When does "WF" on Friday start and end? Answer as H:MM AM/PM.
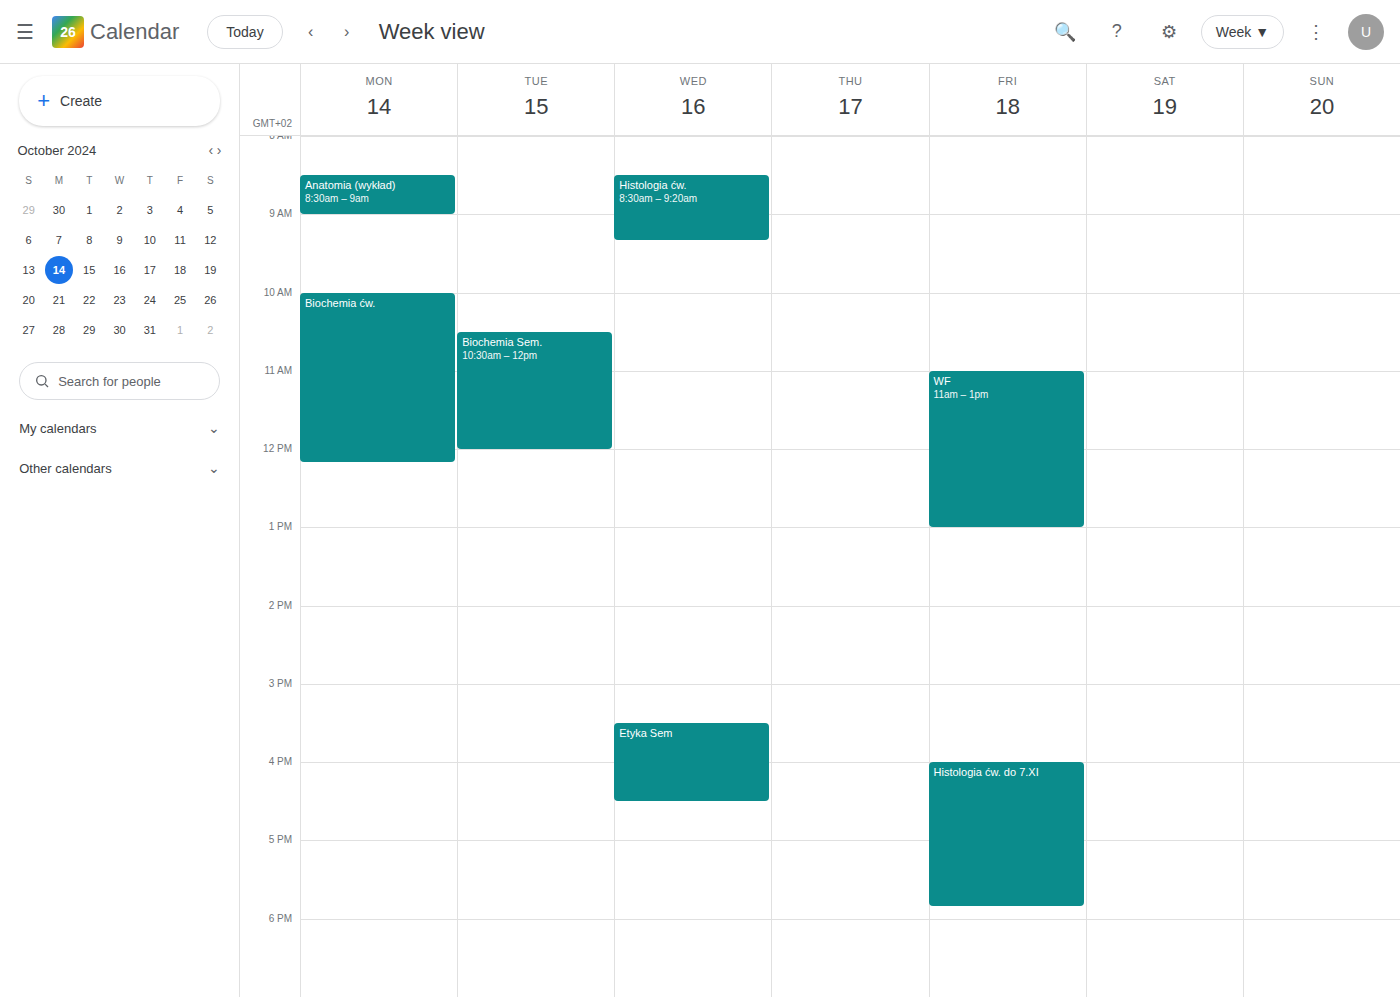
11:00 AM to 1:00 PM